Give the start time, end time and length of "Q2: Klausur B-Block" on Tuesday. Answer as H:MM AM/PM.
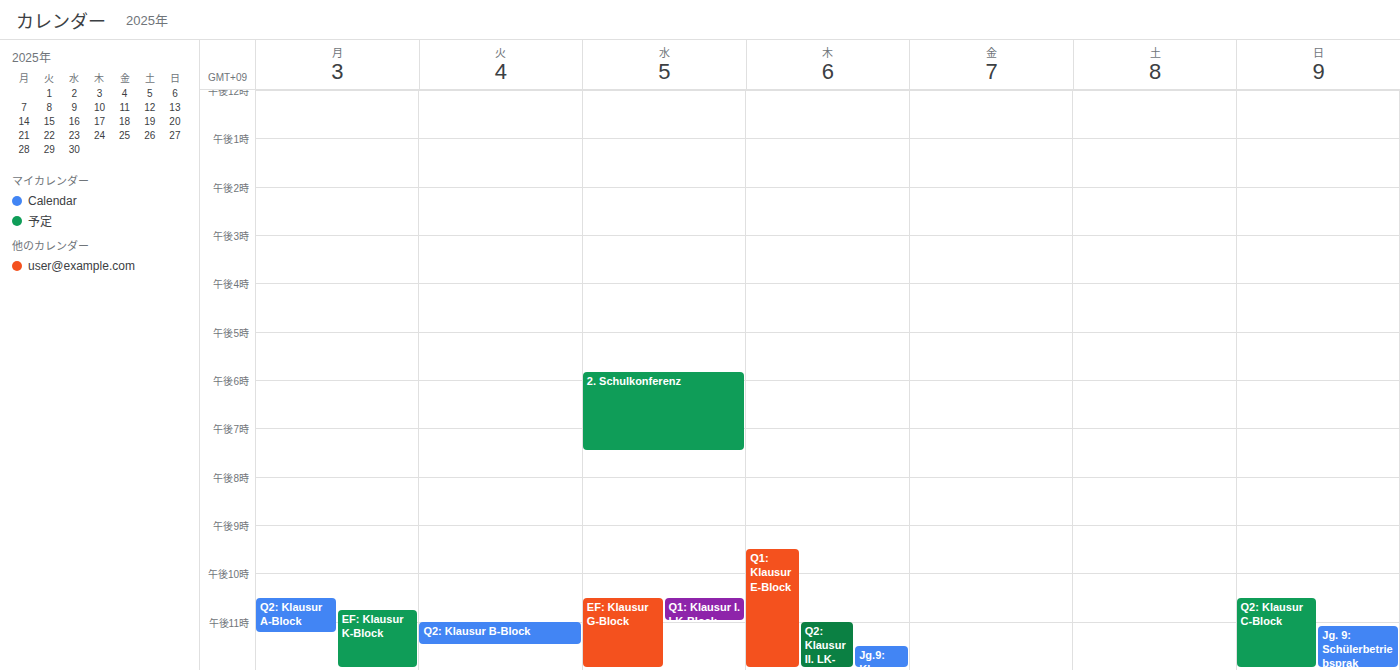
11:00 PM to 11:30 PM, 30 minutes